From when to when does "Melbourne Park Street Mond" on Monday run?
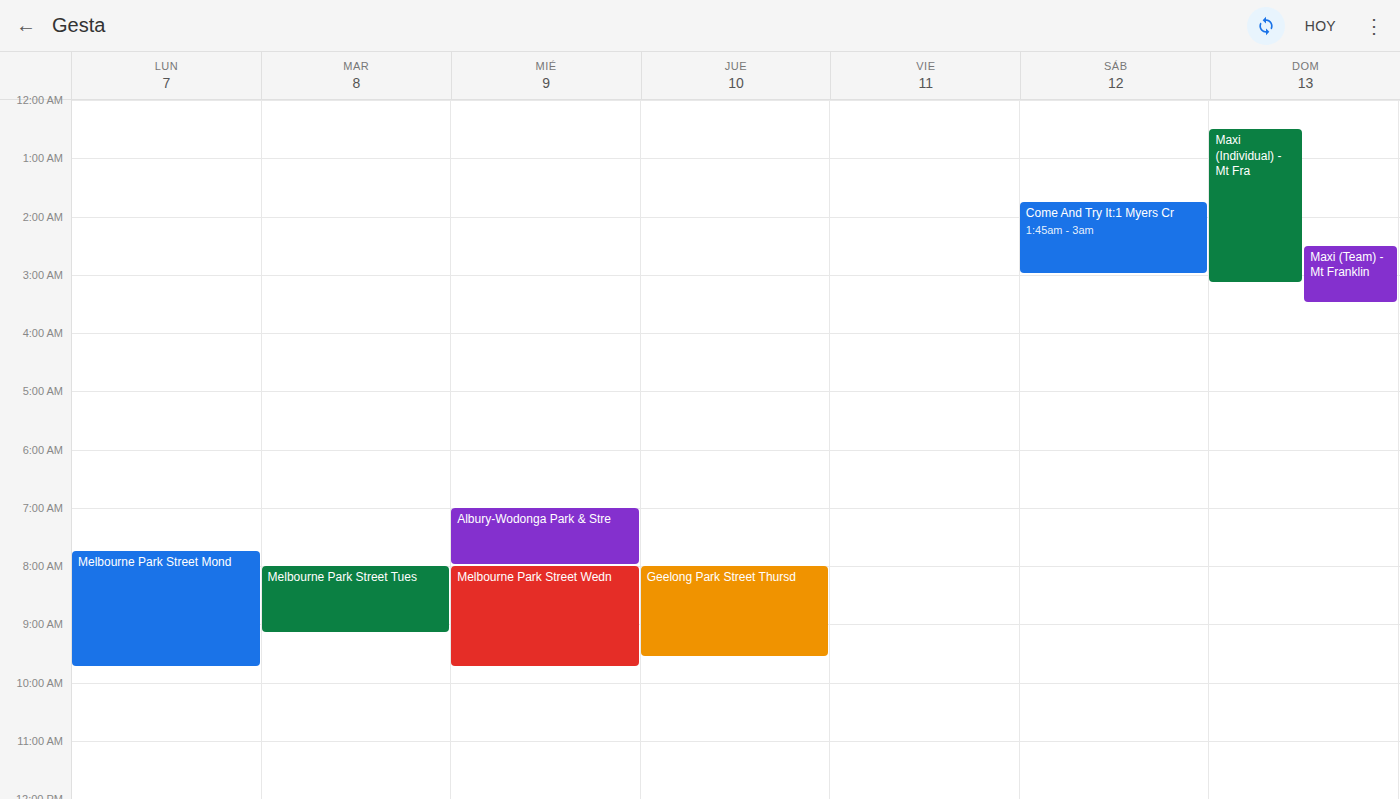
7:45 AM to 9:45 AM